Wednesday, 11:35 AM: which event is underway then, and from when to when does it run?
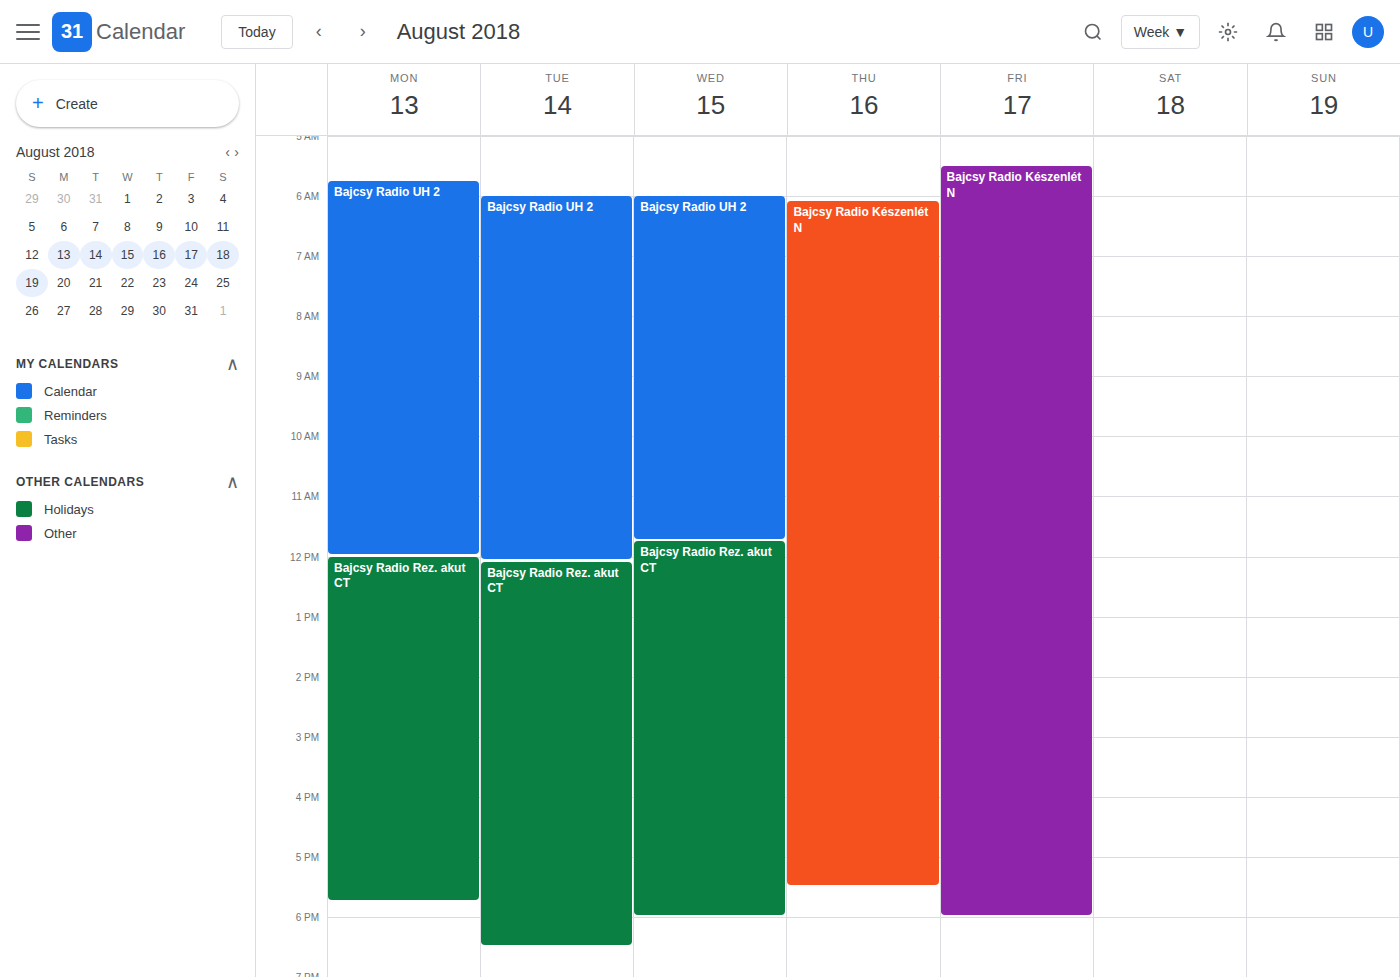
"Bajcsy Radio UH 2", 6:00 AM to 11:45 AM